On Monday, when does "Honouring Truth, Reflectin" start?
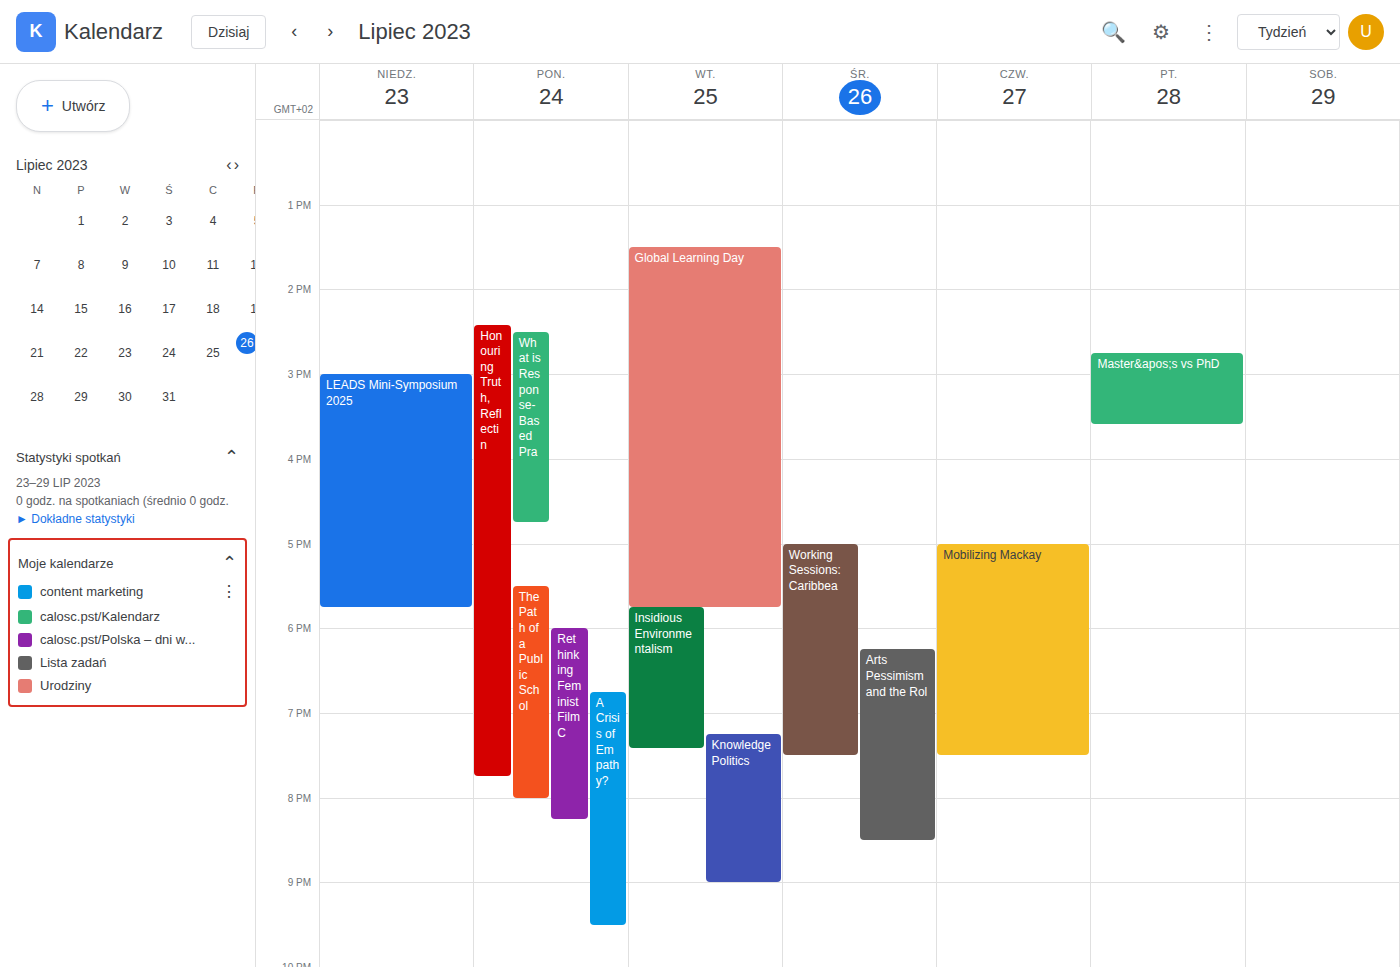
14:25